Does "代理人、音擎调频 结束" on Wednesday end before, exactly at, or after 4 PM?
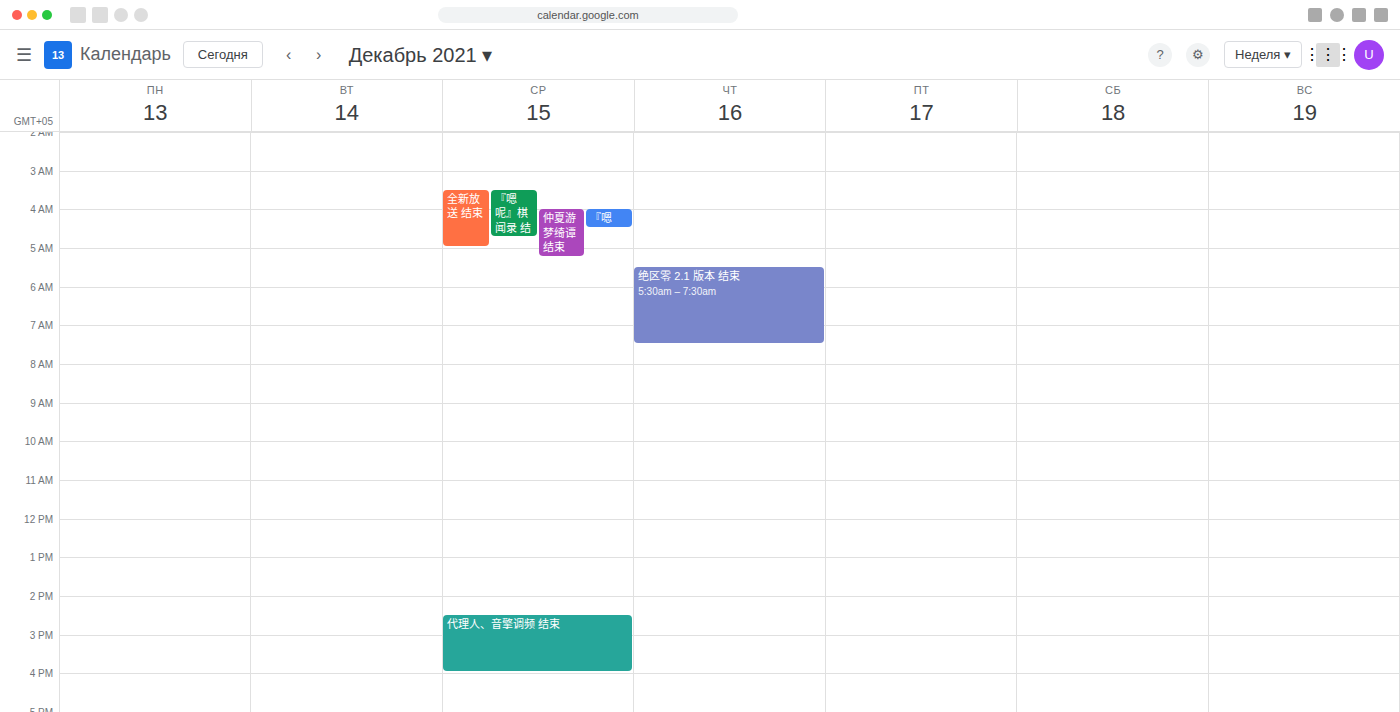
4:00 PM -- exactly at 4 PM, on the 4 PM line.